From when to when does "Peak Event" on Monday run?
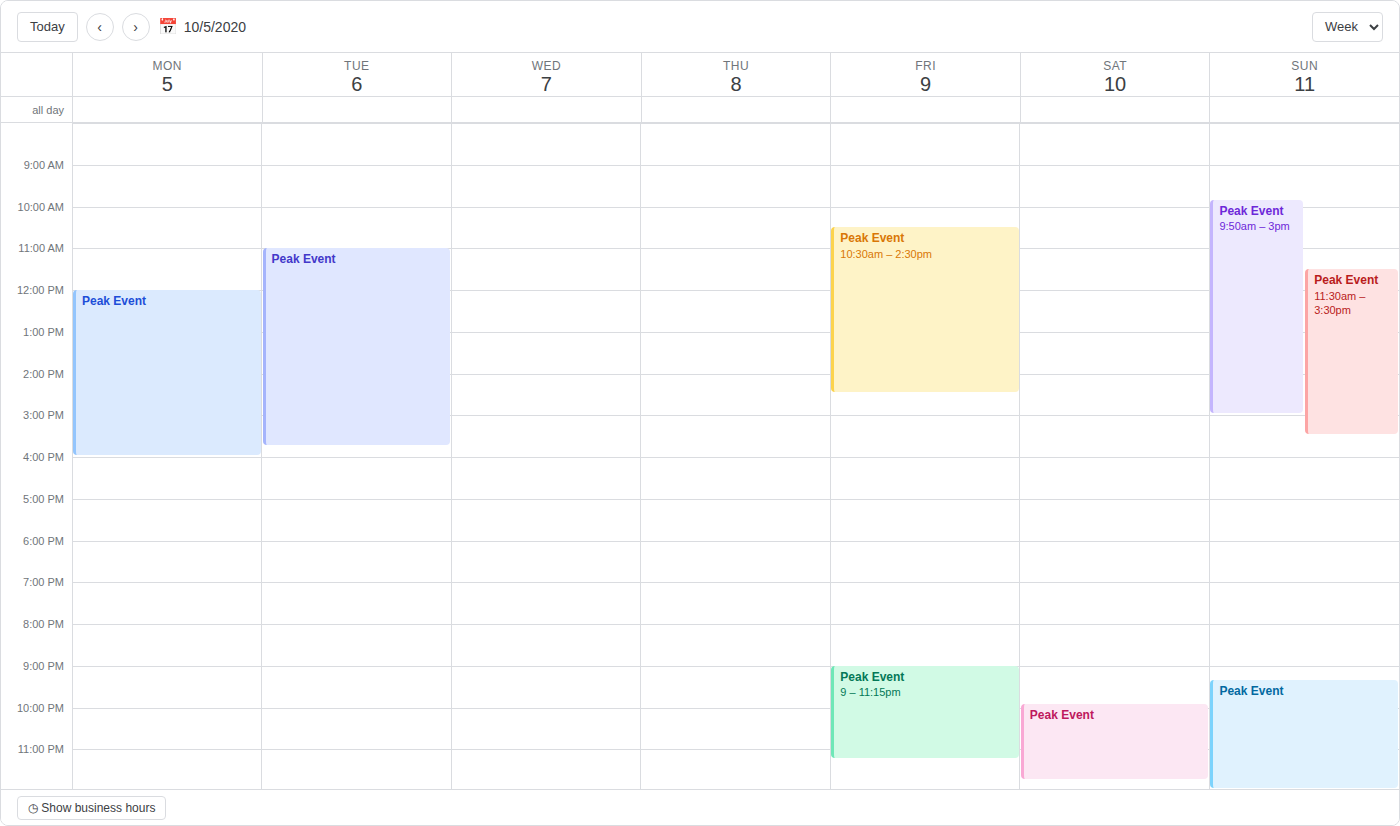
12:00 PM to 4:00 PM